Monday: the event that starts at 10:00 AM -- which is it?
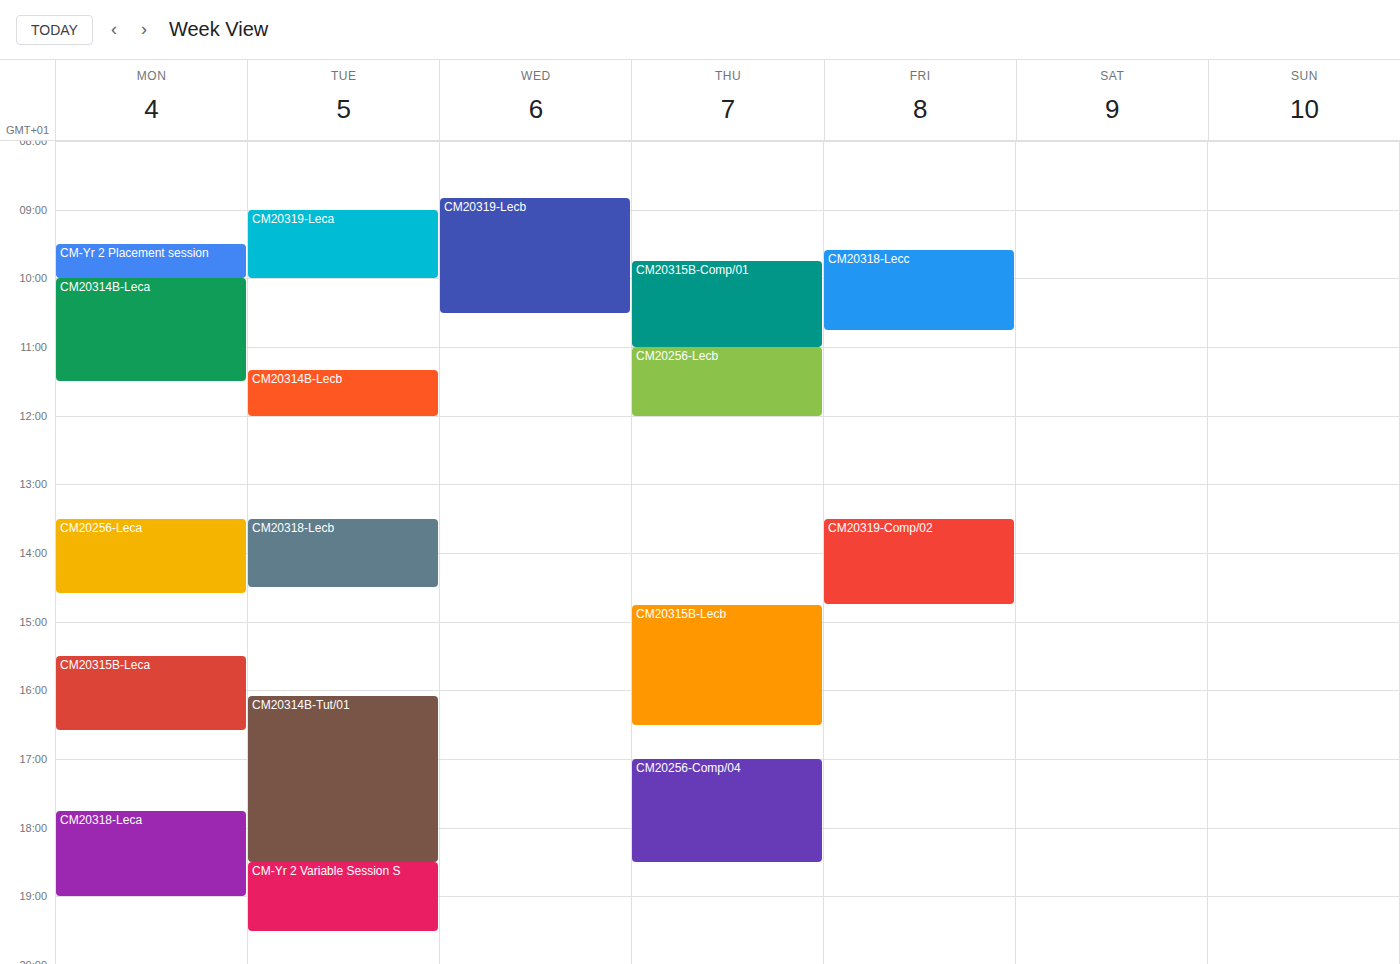
"CM20314B-Leca"